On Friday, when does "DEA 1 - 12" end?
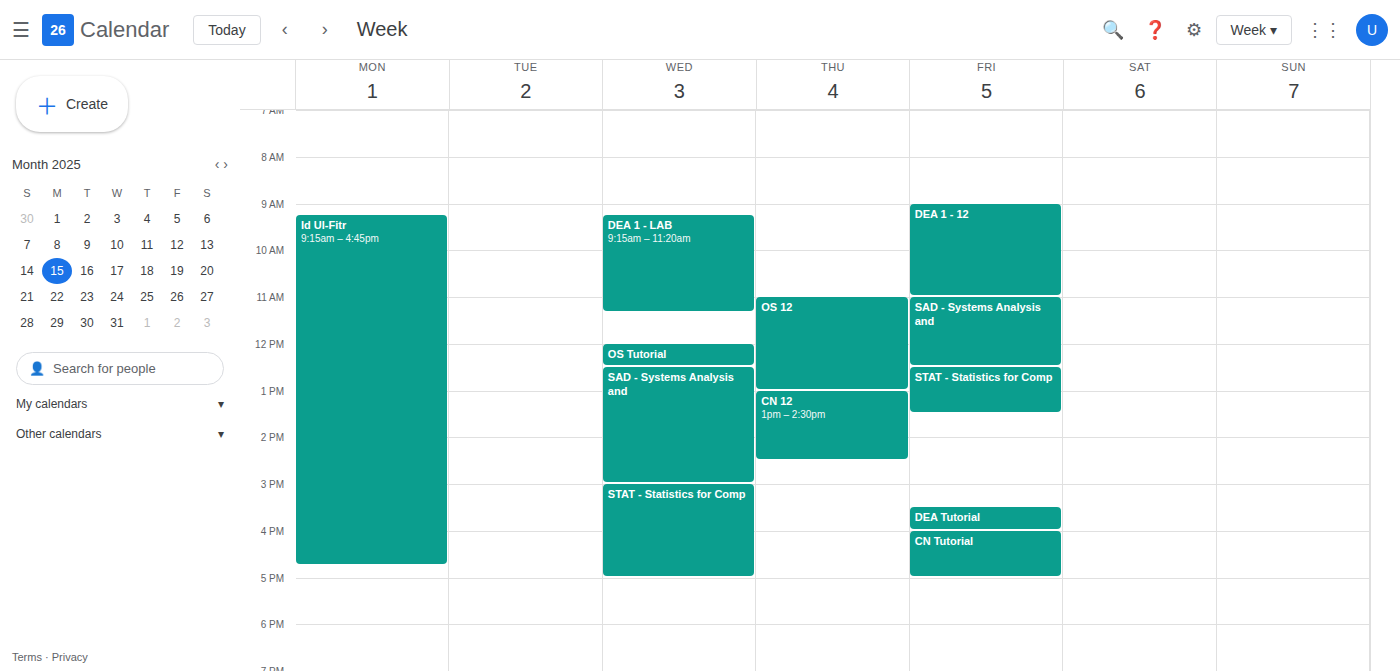
11:00 AM